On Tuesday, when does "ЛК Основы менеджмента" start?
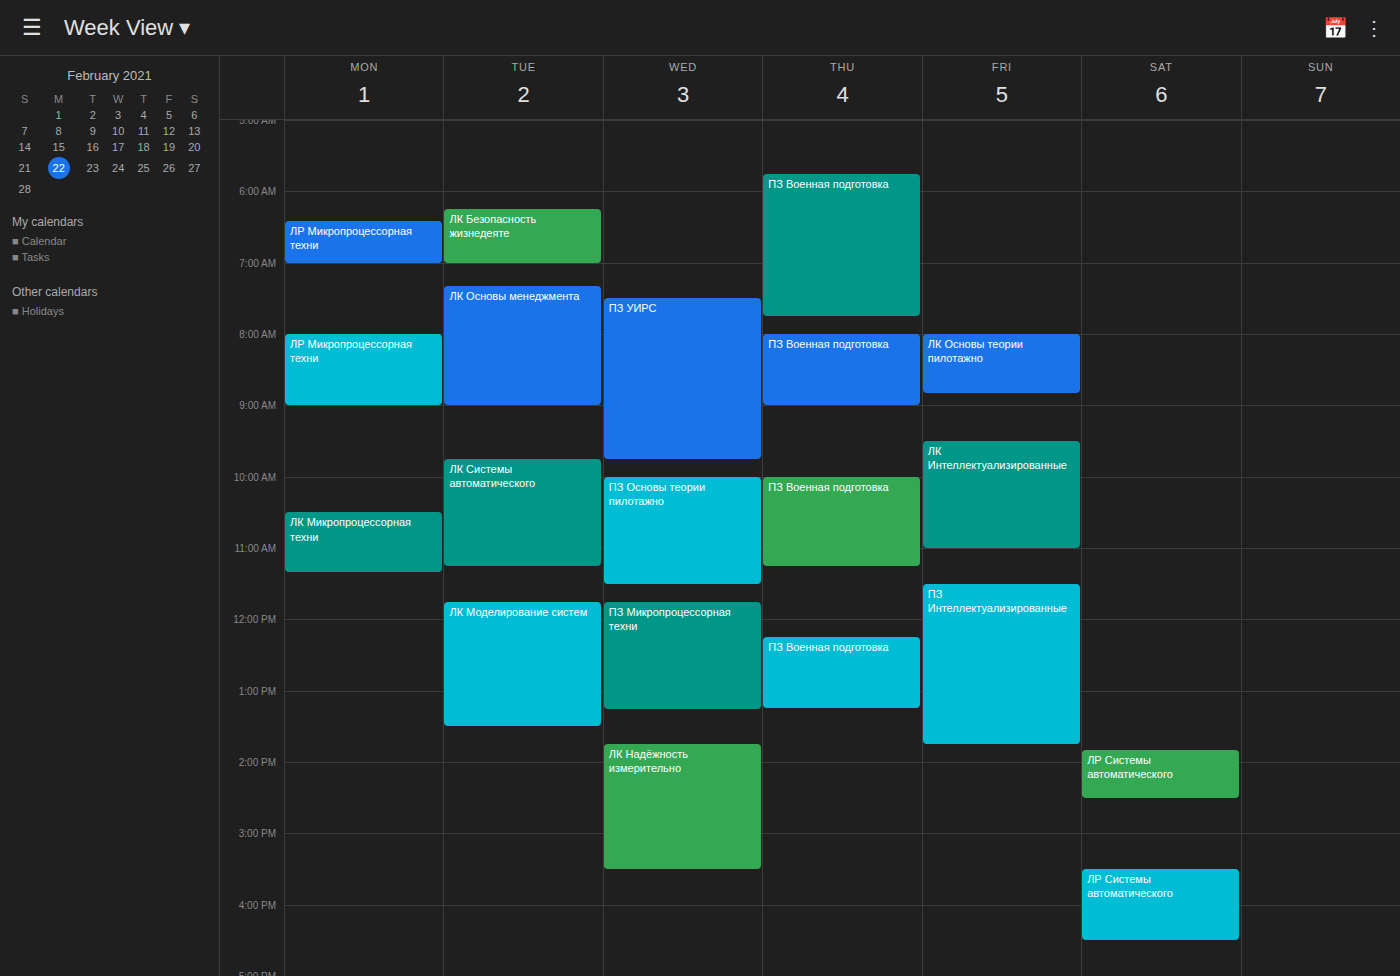
7:20 AM